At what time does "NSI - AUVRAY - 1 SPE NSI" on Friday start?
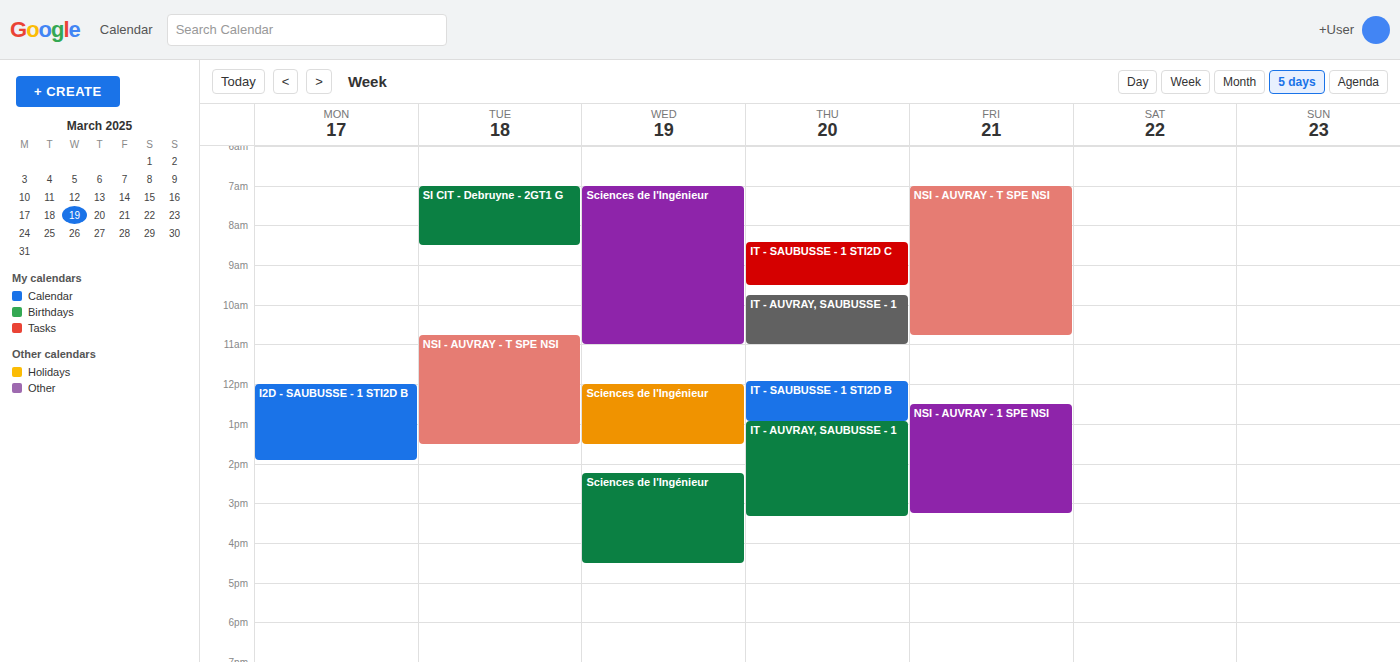
12:30 PM